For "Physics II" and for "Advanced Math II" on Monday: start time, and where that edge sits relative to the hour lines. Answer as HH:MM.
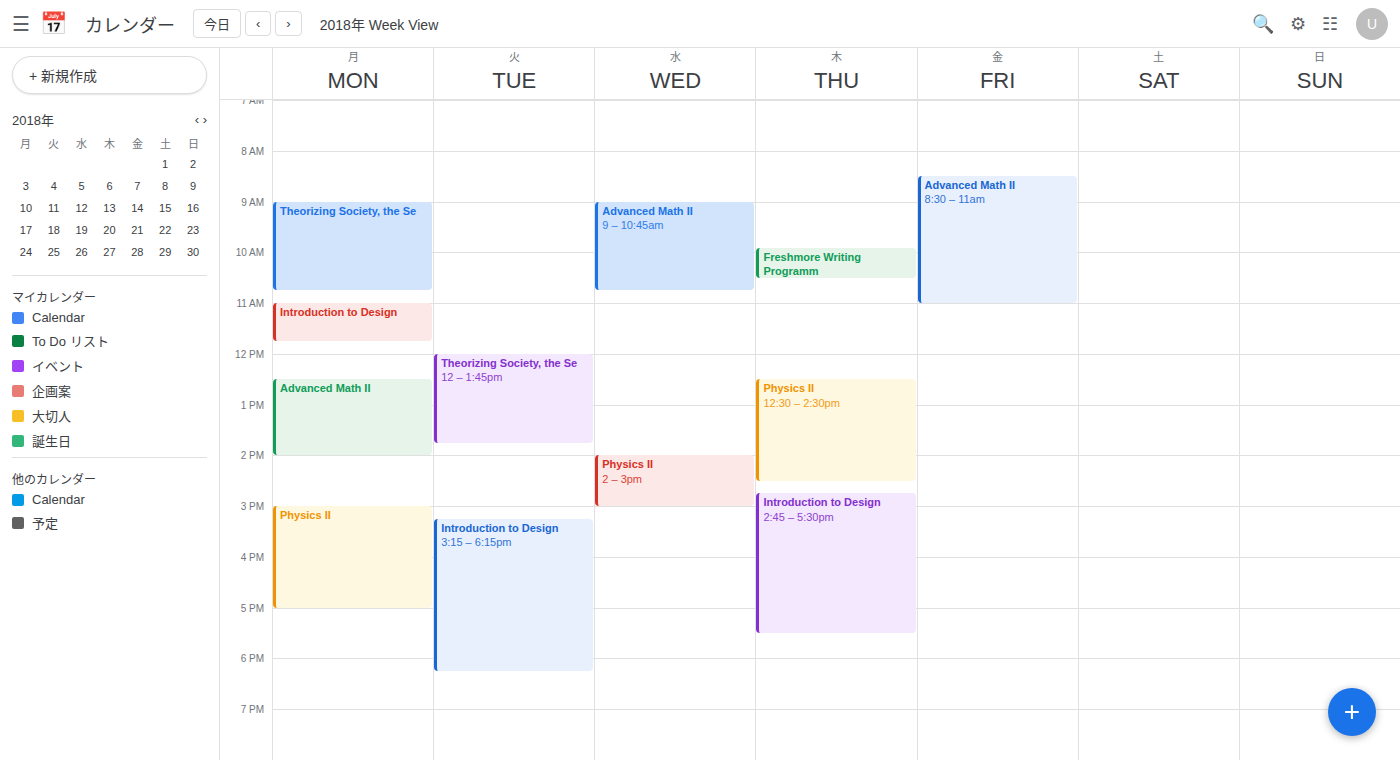
"Physics II": 15:00, exactly on the 15:00 line. "Advanced Math II": 12:30, halfway between the 12:00 and 13:00 lines.